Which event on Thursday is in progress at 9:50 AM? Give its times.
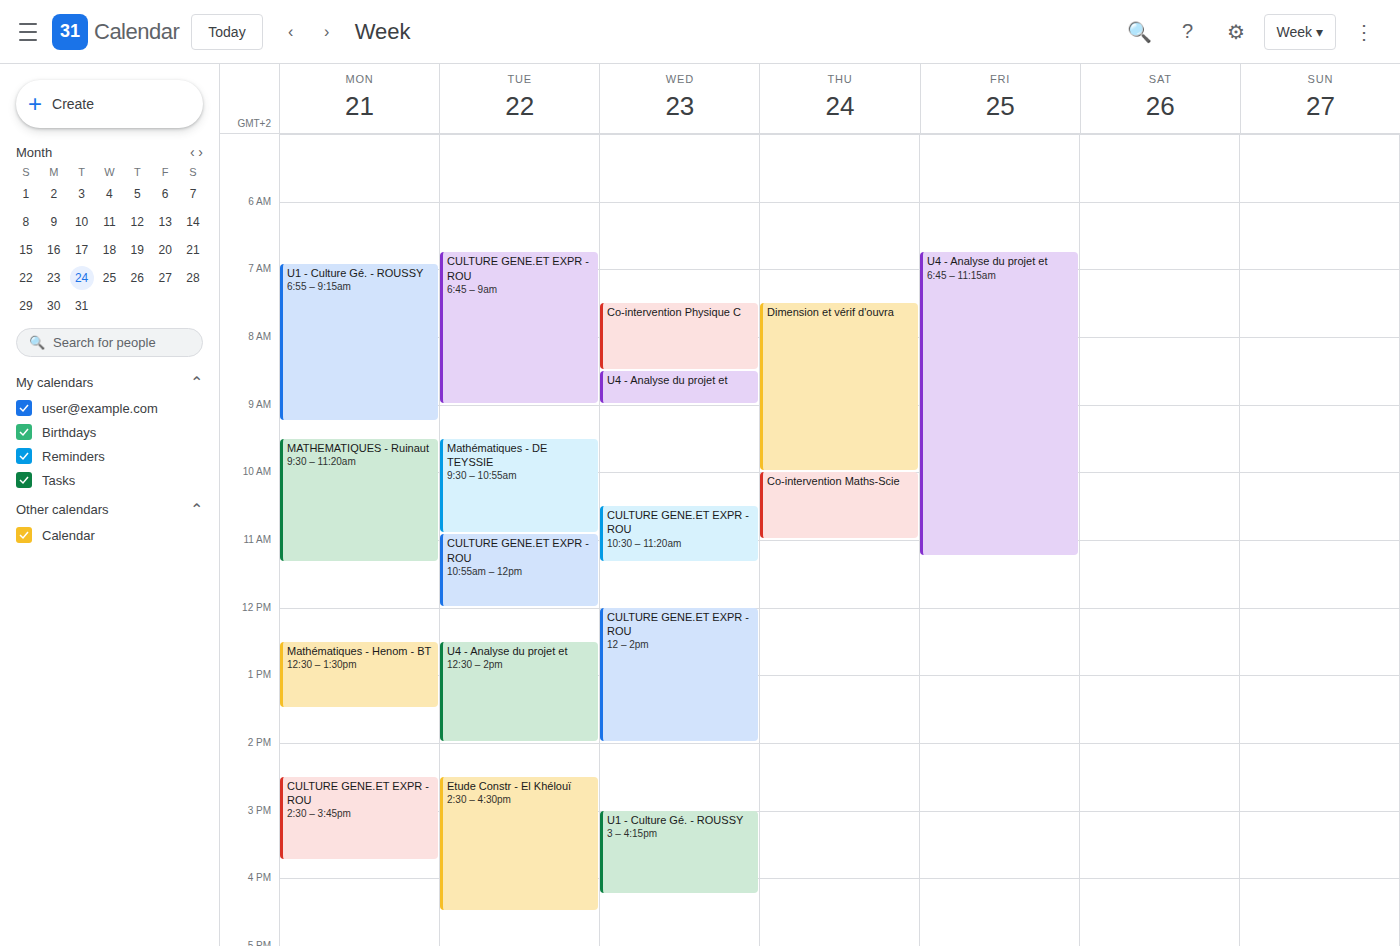
"Dimension et vérif d'ouvra", 7:30 AM to 10:00 AM